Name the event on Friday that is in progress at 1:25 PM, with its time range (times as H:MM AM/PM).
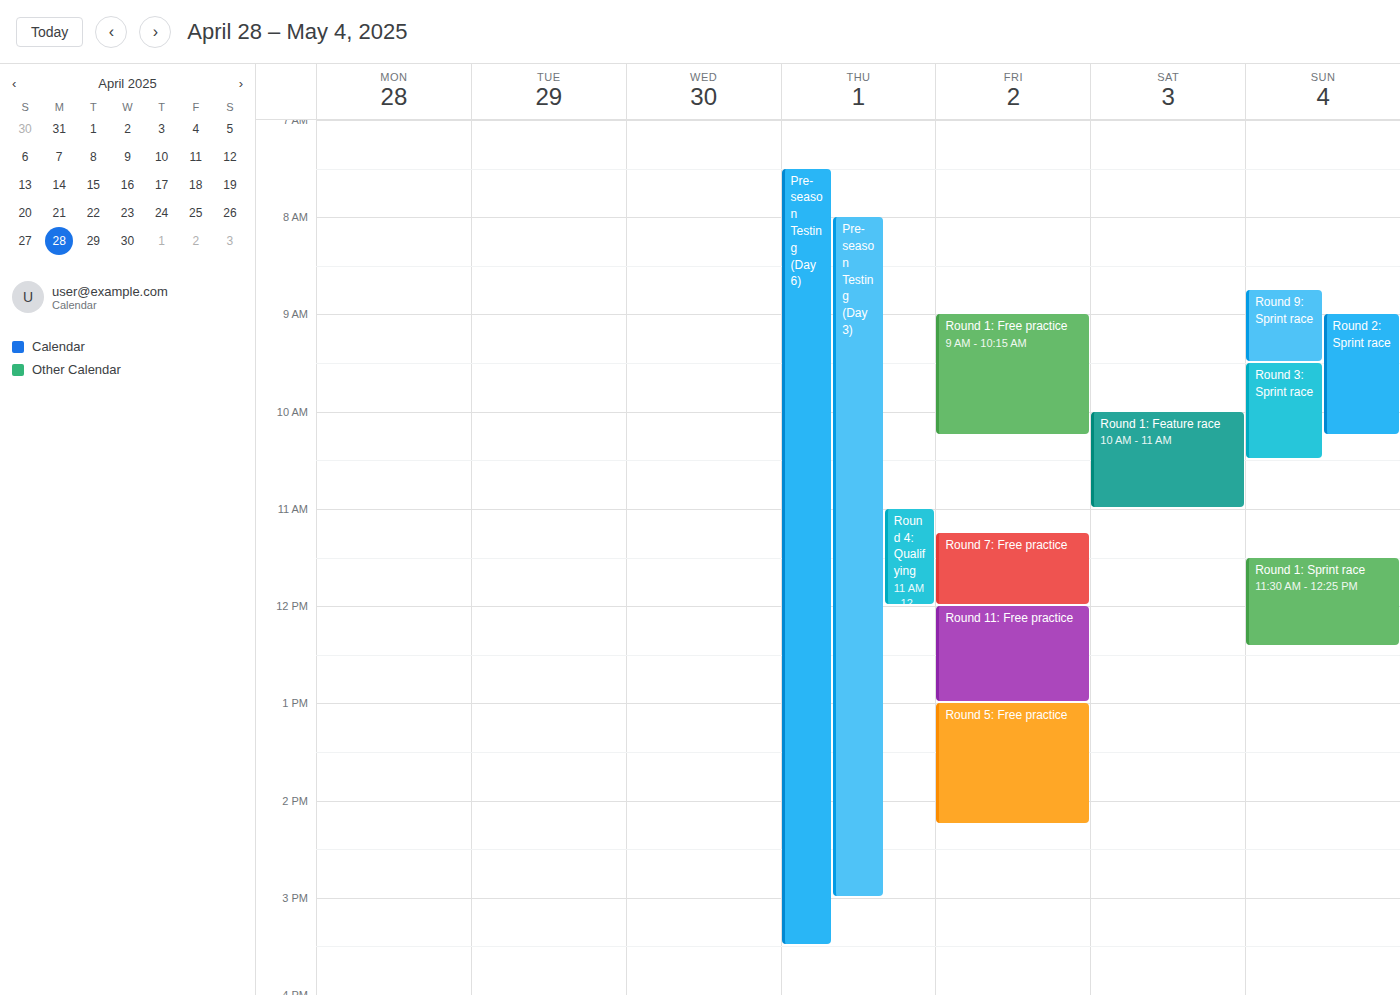
"Round 5: Free practice", 1:00 PM to 2:15 PM